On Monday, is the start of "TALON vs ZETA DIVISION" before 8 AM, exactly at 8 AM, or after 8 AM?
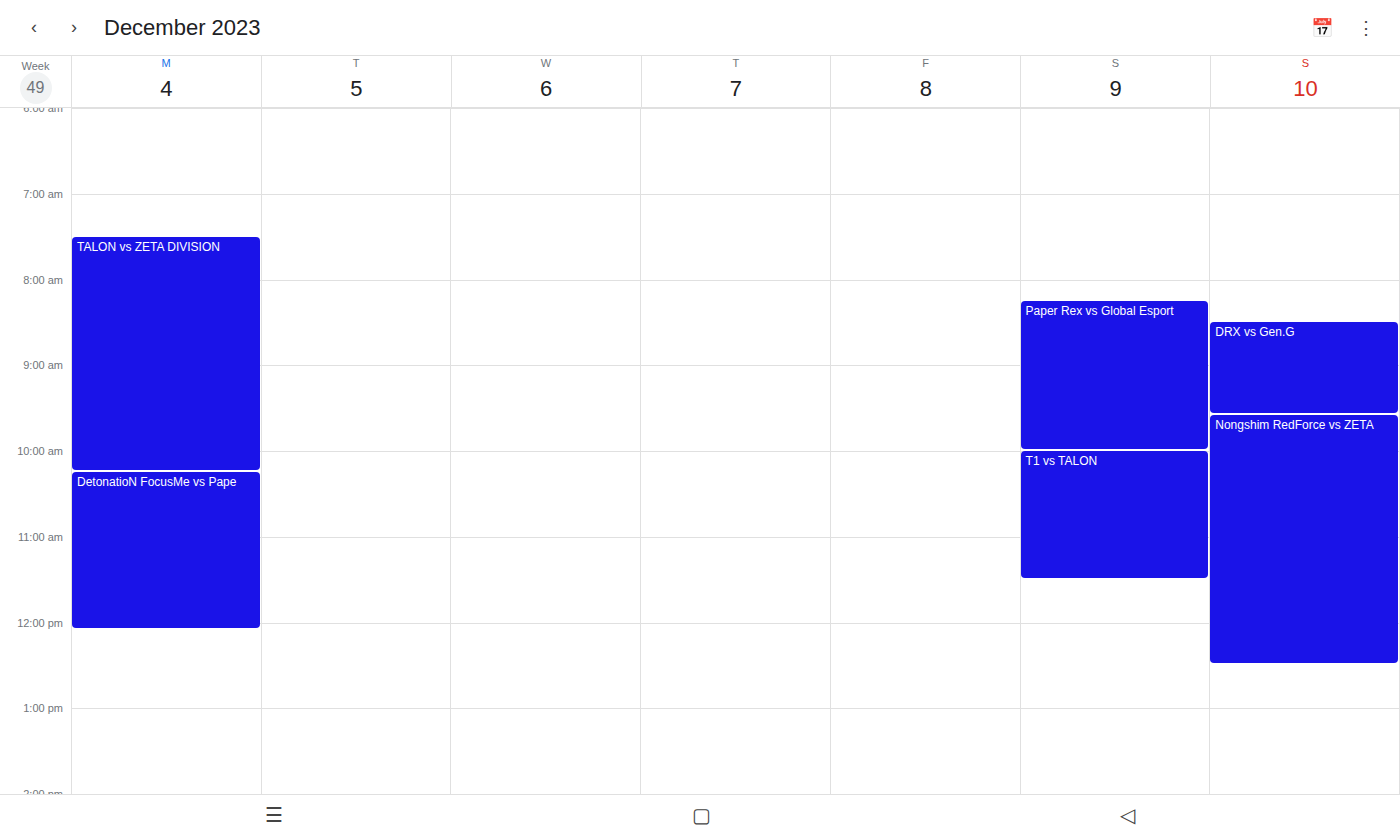
7:30 AM -- before 8 AM, 30 minutes above the 8 AM line.